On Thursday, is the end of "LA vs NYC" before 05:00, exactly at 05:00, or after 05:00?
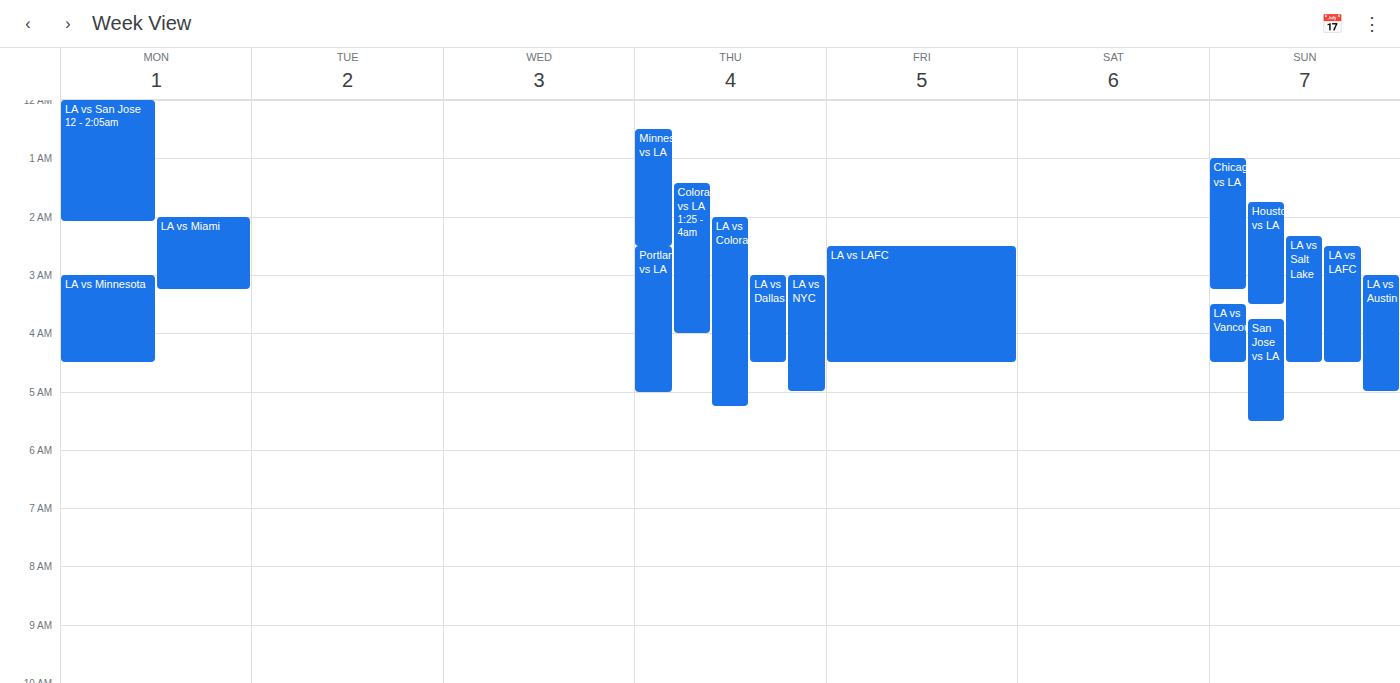
05:00 -- exactly at 05:00, on the 05:00 line.